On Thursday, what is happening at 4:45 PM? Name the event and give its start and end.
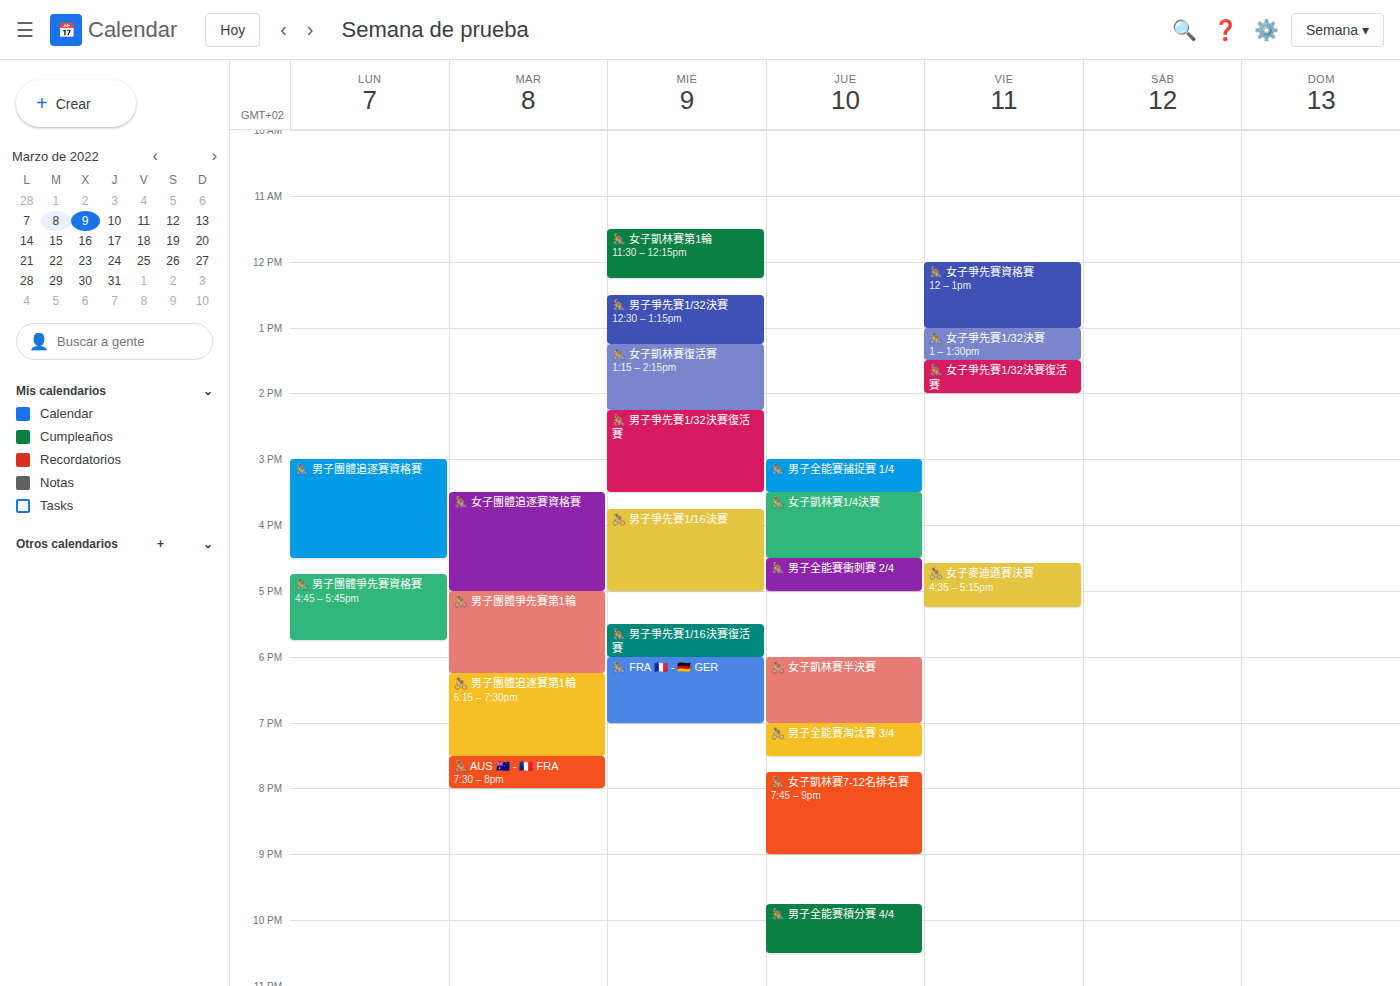
"🚴 男子全能賽衝刺賽 2/4", 4:30 PM to 5:00 PM